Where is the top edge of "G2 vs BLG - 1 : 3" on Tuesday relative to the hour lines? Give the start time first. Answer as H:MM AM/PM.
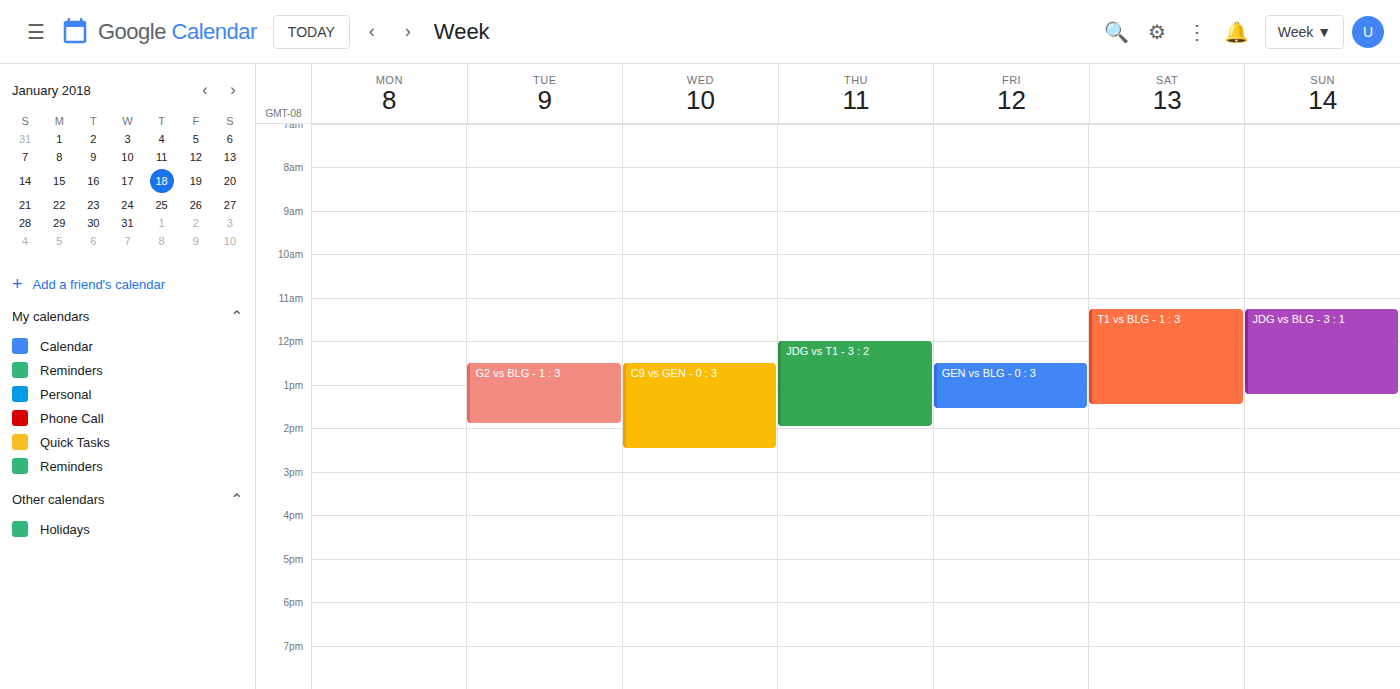
12:30 PM -- halfway between the 12 PM and 1 PM lines.